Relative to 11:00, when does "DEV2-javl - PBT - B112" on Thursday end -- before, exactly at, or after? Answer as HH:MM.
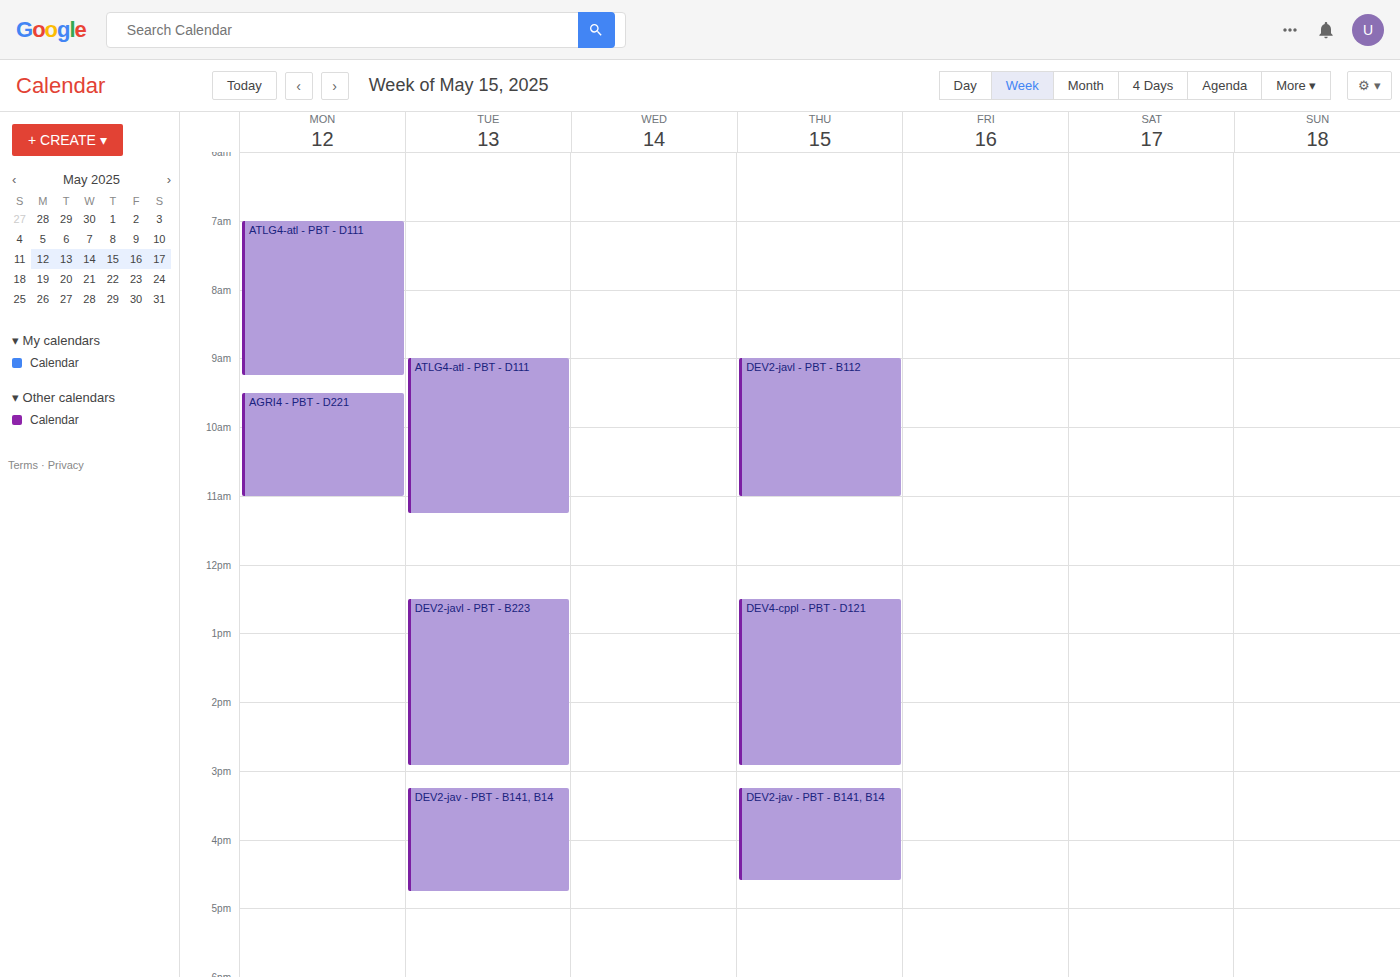
11:00 -- exactly at 11:00, on the 11:00 line.